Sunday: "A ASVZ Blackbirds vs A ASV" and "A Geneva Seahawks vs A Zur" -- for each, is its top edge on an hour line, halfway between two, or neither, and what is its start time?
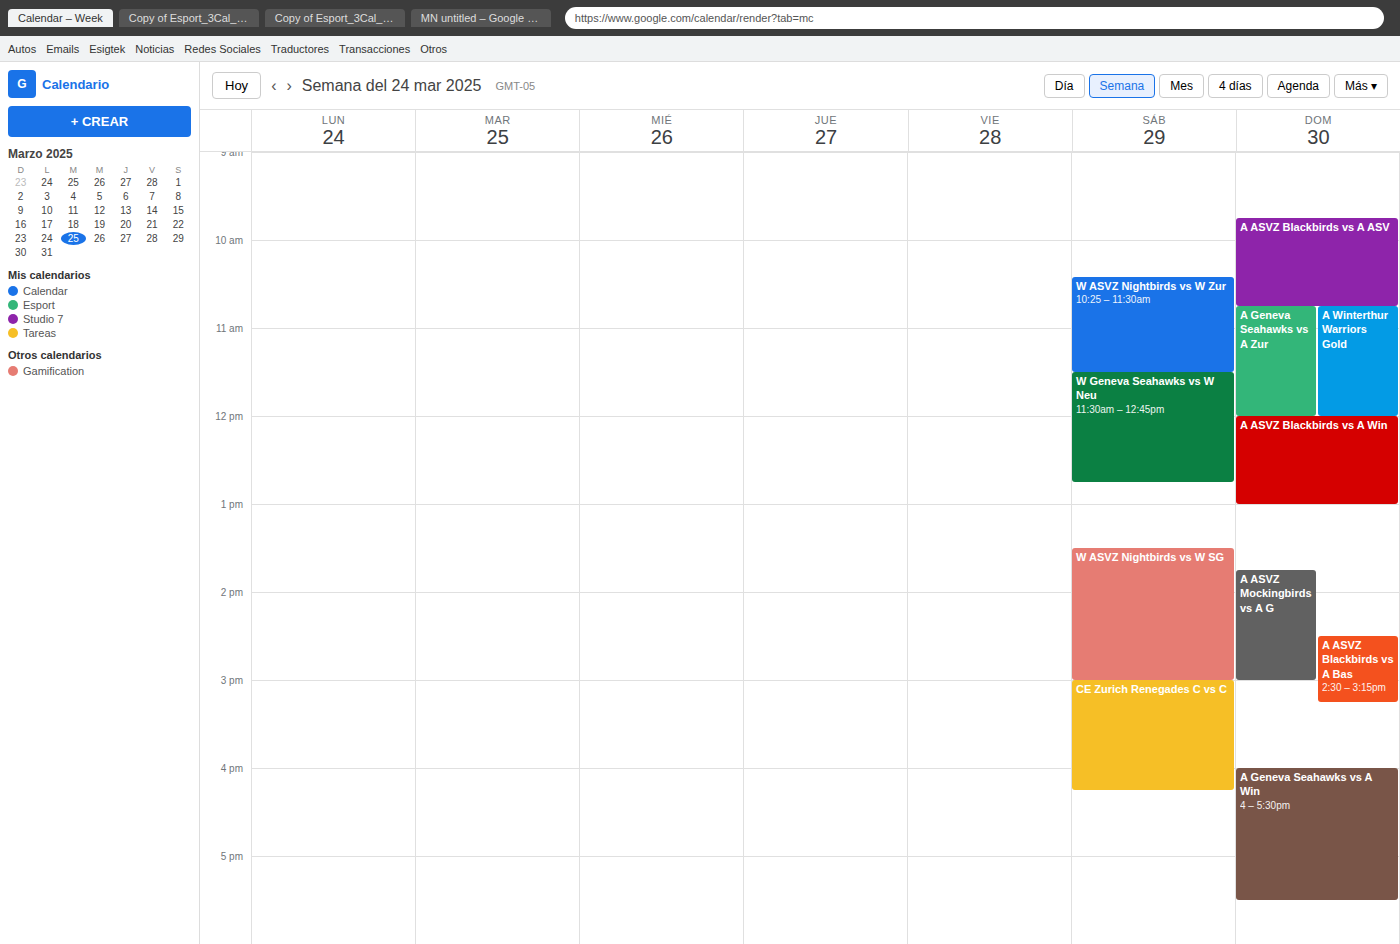
"A ASVZ Blackbirds vs A ASV": 9:45 AM, neither: three quarters of the way from the 9 AM line to the 10 AM line. "A Geneva Seahawks vs A Zur": 10:45 AM, neither: three quarters of the way from the 10 AM line to the 11 AM line.